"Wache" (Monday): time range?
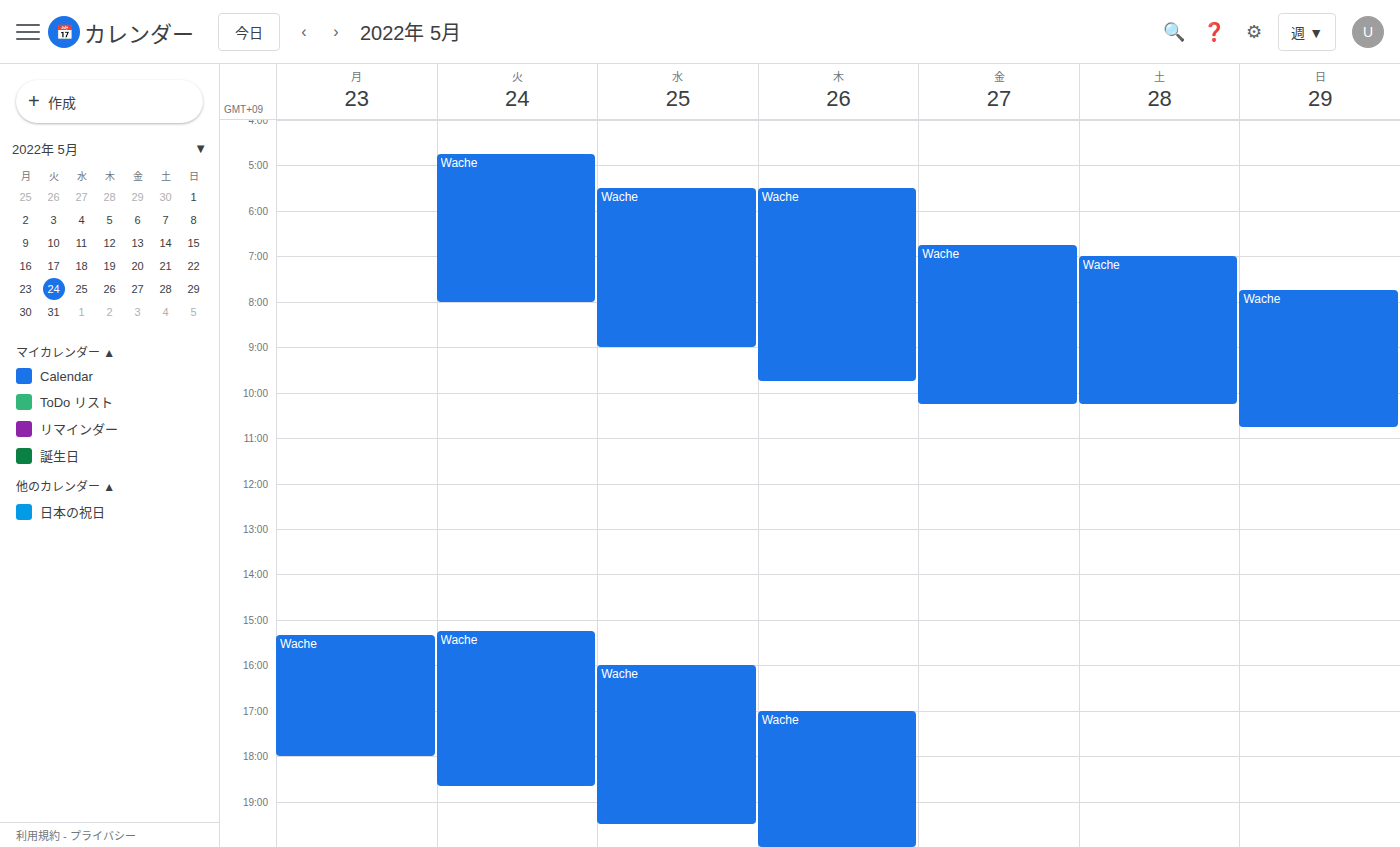
15:20 to 18:00